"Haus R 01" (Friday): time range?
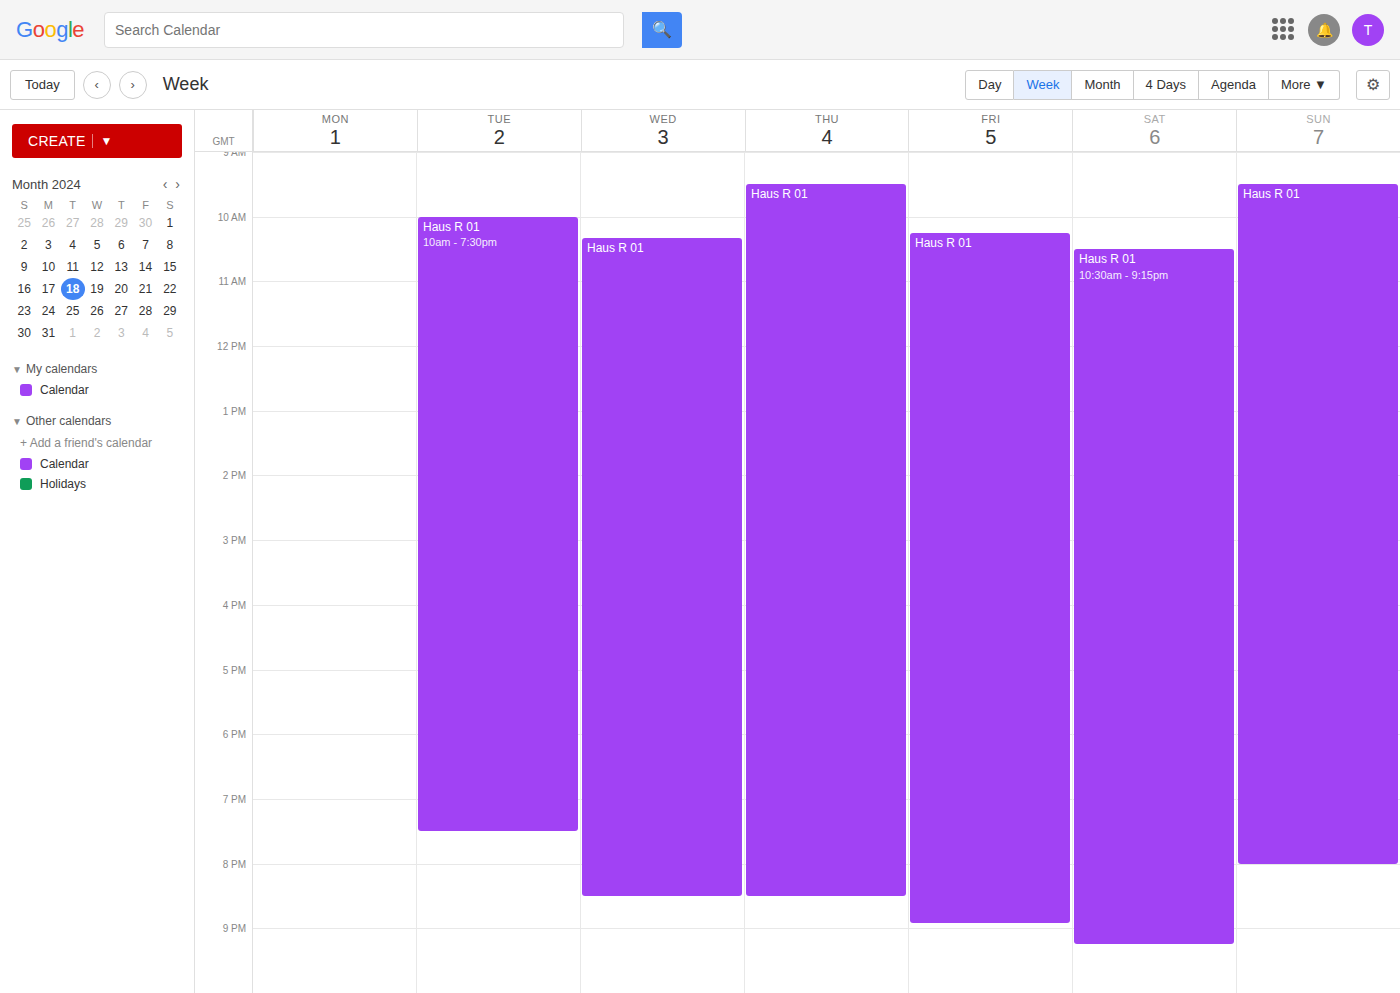
10:15 AM to 8:55 PM